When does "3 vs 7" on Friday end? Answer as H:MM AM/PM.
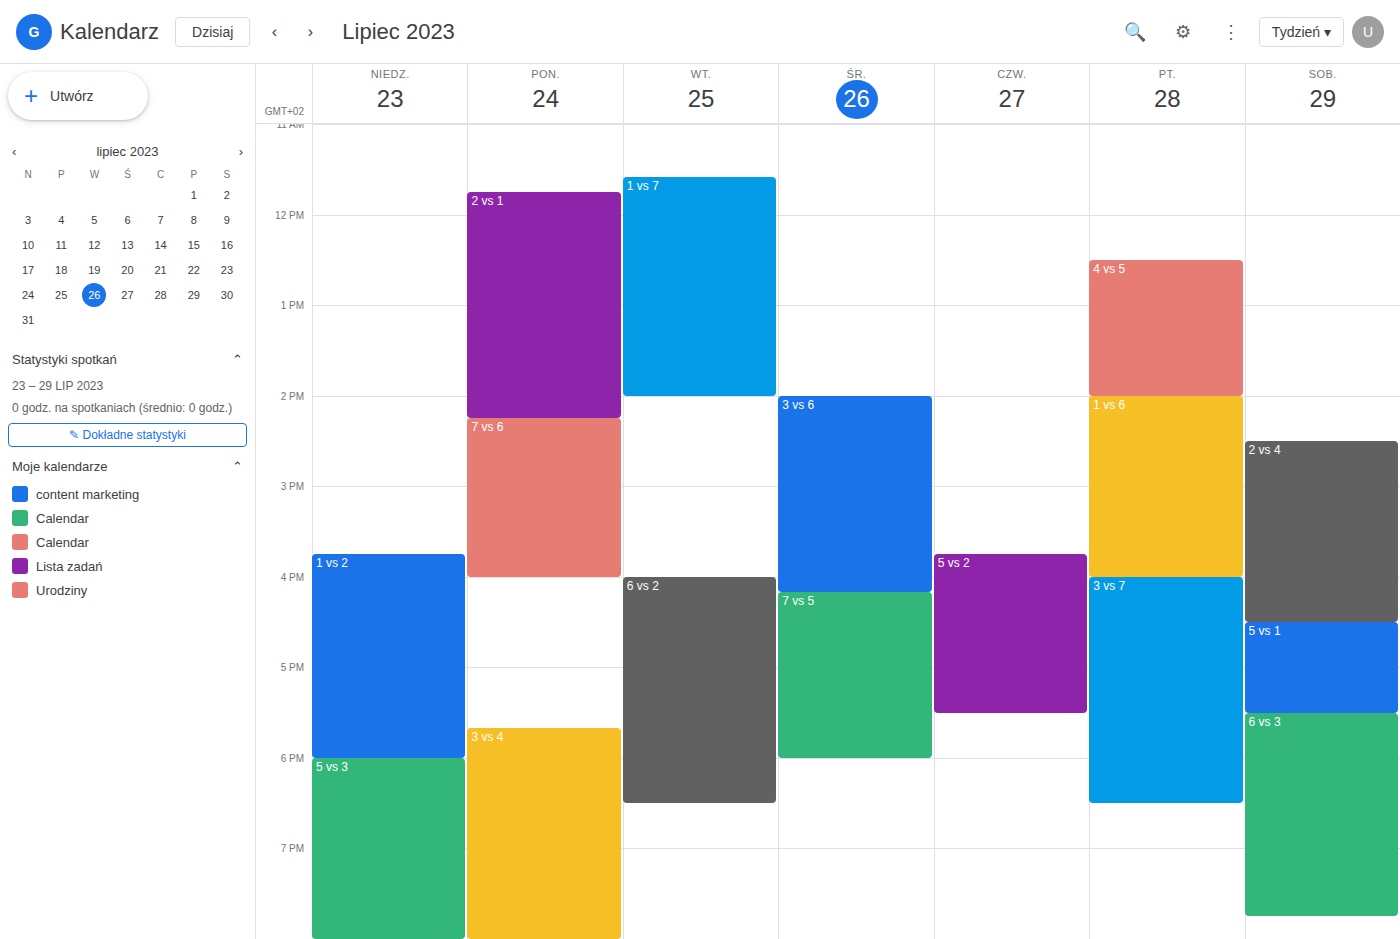
6:30 PM